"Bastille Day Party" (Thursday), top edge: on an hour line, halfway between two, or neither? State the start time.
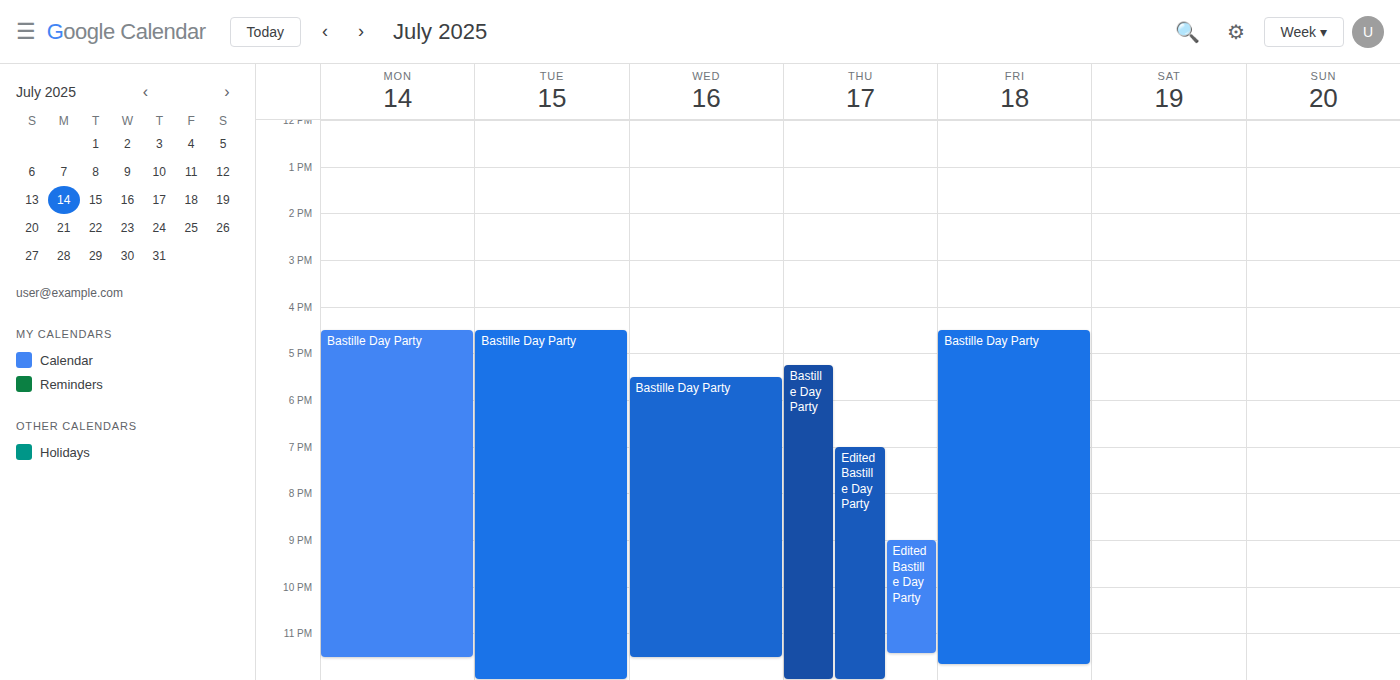
17:15 -- neither: a quarter of the way from the 17:00 line to the 18:00 line.